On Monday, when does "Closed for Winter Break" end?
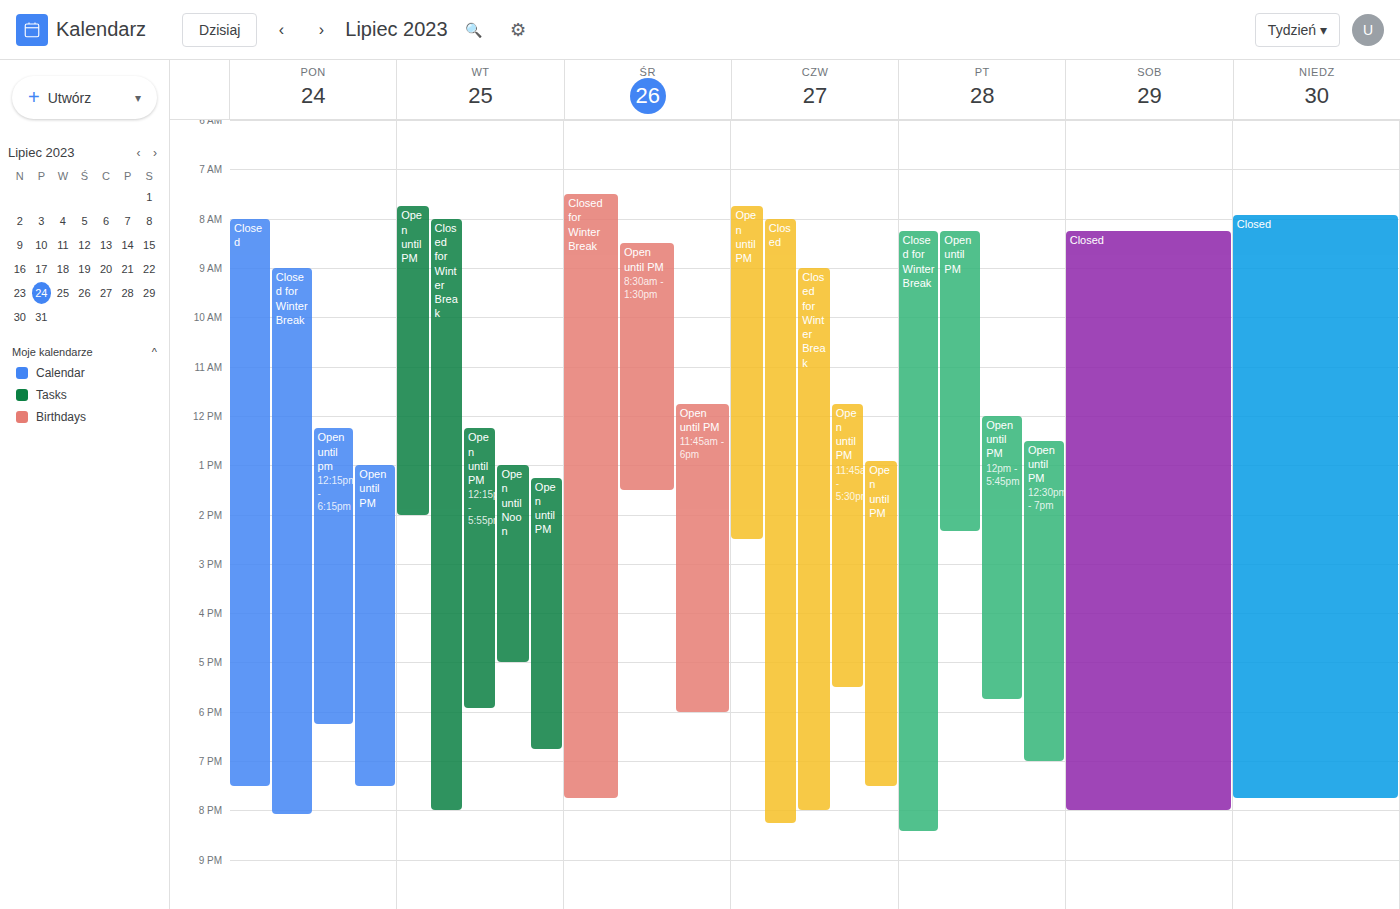
8:05 PM